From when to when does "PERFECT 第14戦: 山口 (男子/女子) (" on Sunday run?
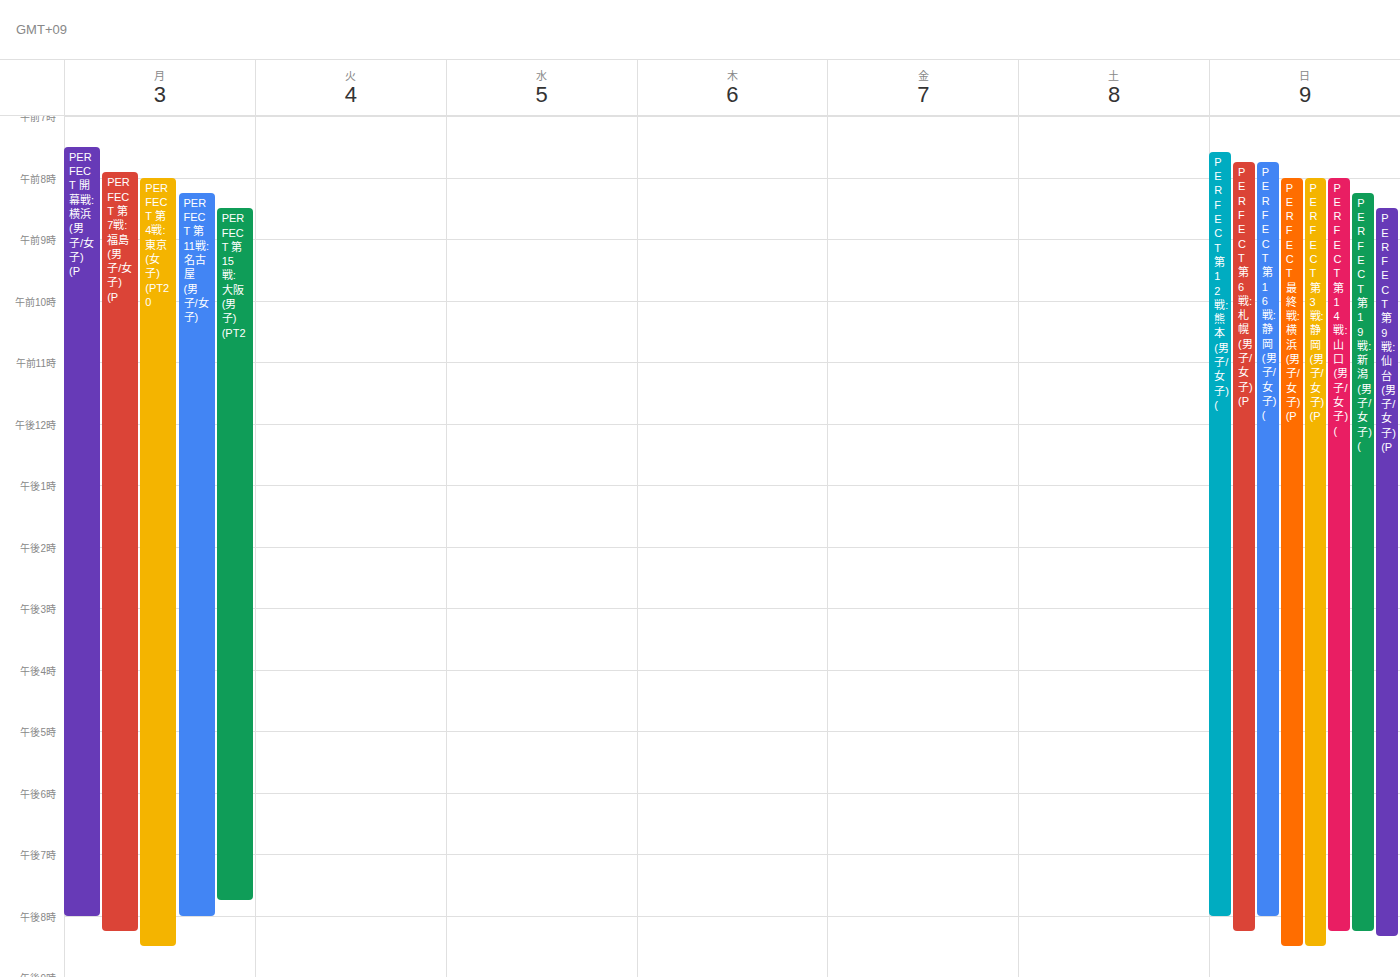
8:00 AM to 8:15 PM